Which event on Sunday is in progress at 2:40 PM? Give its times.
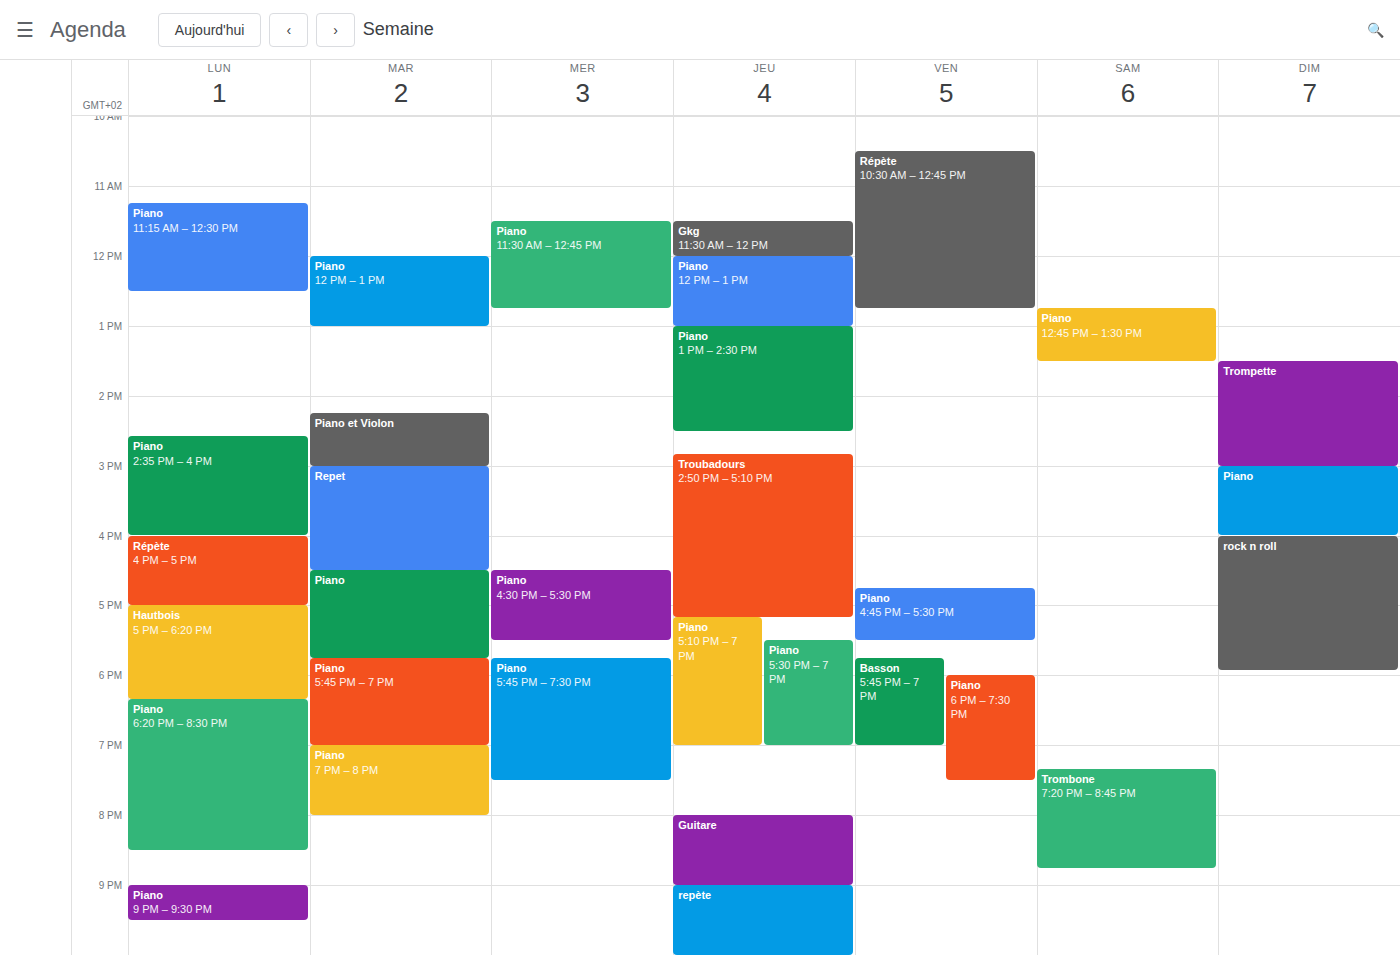
"Trompette", 1:30 PM to 3:00 PM